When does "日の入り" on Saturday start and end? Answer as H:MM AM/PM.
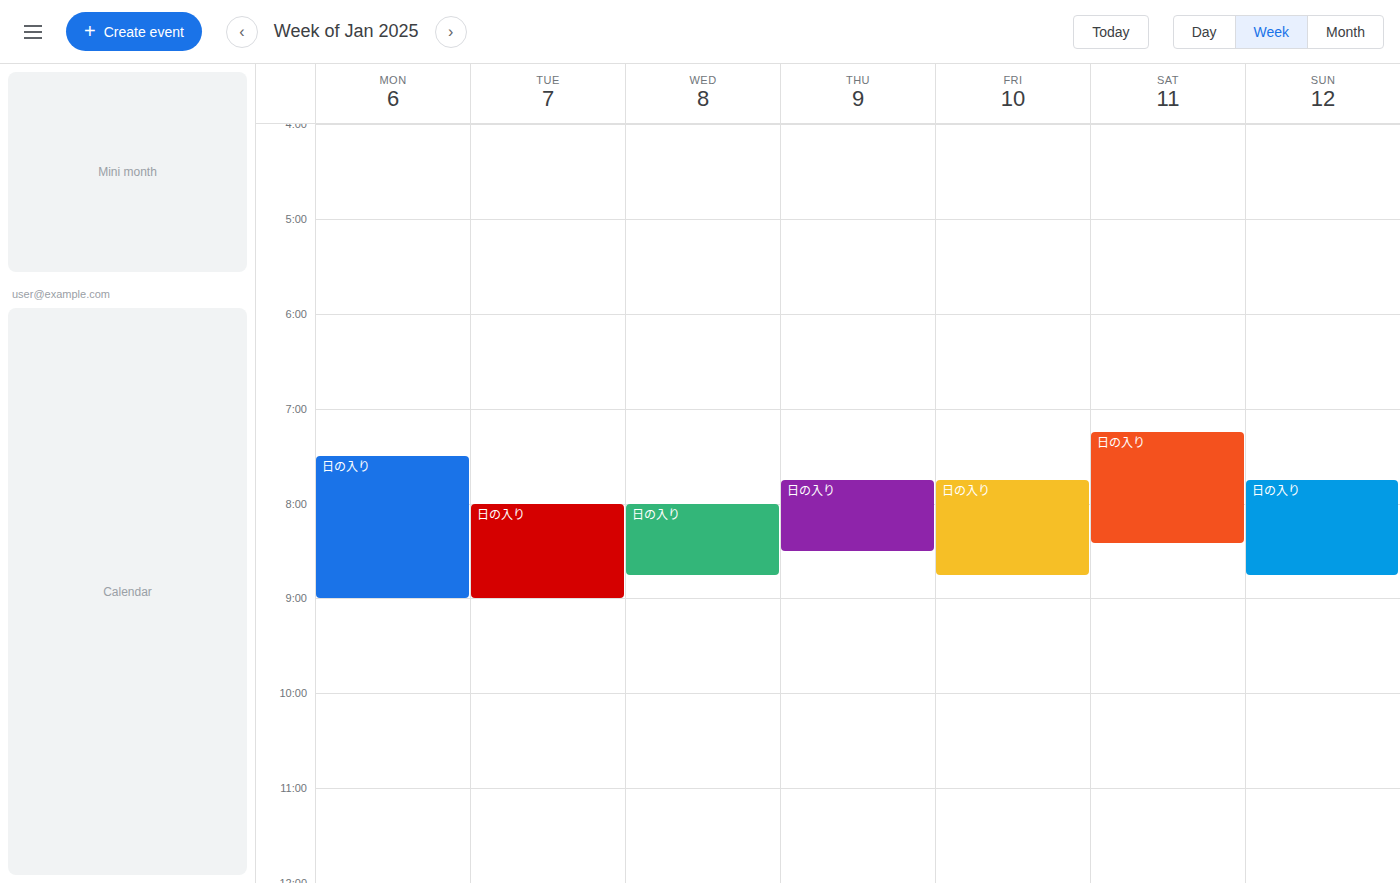
7:15 AM to 8:25 AM